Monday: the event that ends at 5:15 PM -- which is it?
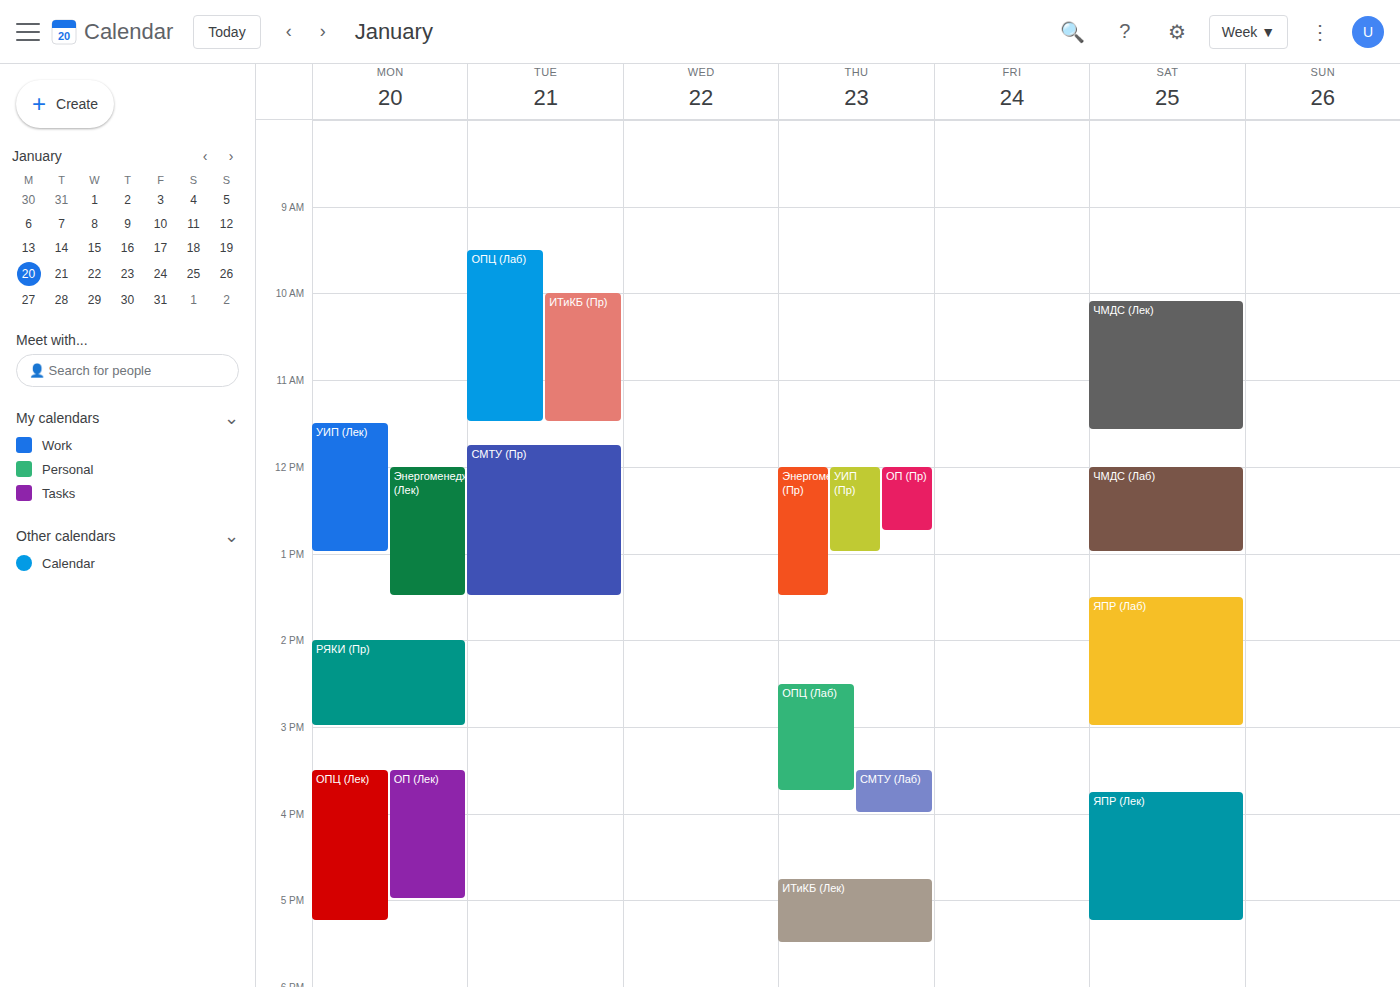
"ОПЦ (Лек)"